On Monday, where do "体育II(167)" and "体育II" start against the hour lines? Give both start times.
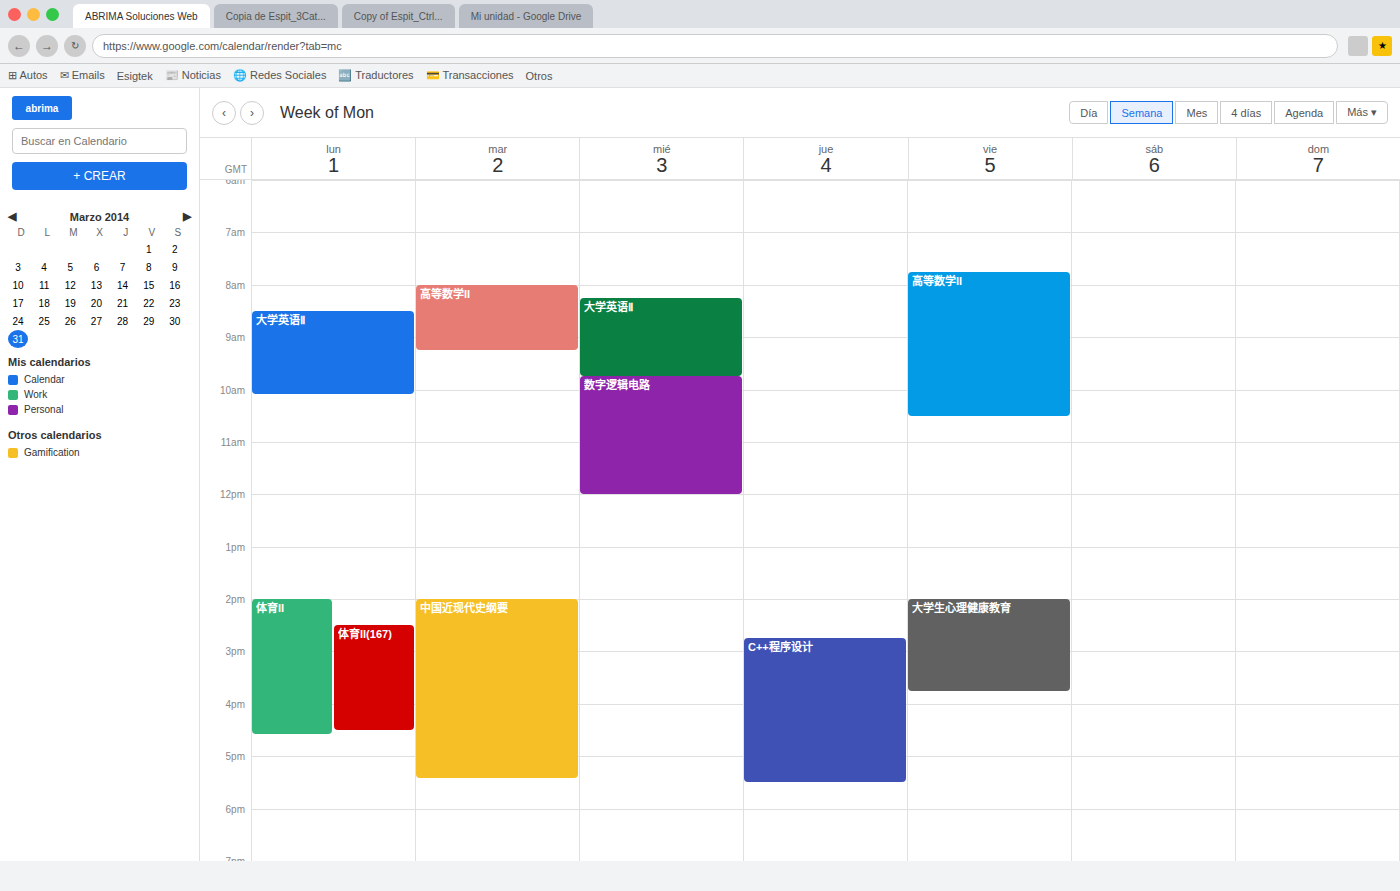
"体育II(167)": 2:30 PM, halfway between the 2 PM and 3 PM lines. "体育II": 2:00 PM, exactly on the 2 PM line.